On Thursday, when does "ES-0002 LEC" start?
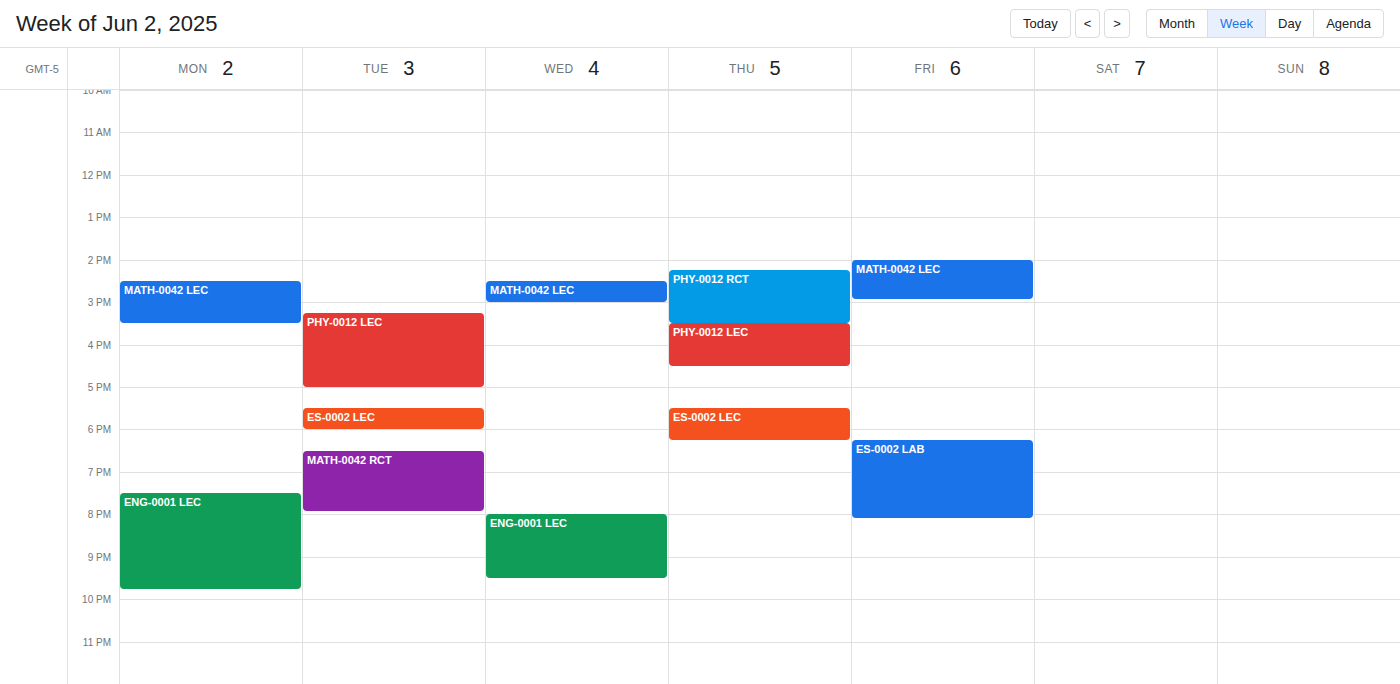
17:30